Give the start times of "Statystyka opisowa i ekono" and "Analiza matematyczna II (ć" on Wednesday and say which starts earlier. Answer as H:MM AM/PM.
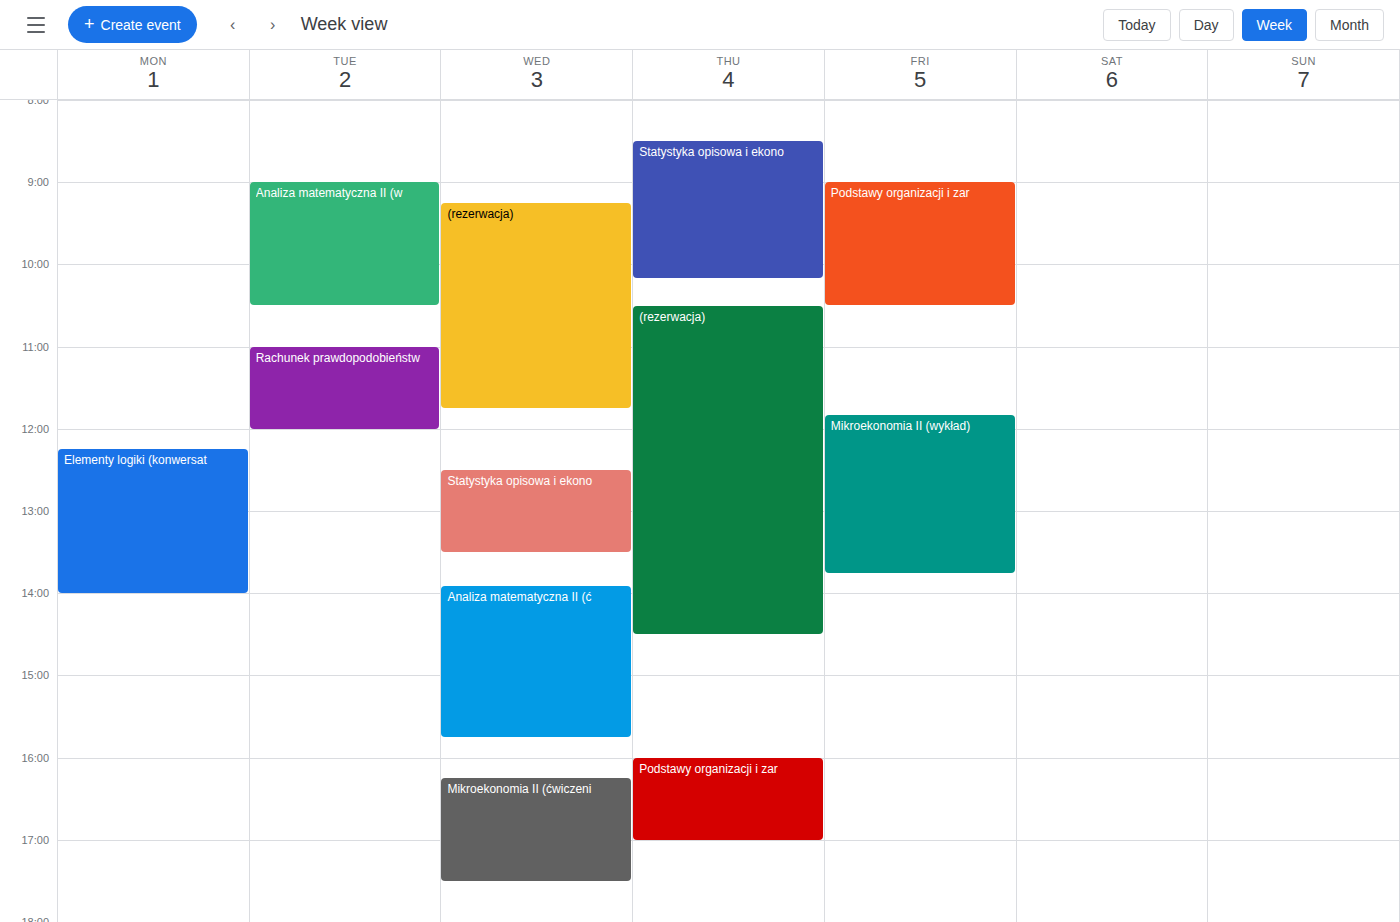
"Statystyka opisowa i ekono" 12:30 PM; "Analiza matematyczna II (ć" 1:55 PM.